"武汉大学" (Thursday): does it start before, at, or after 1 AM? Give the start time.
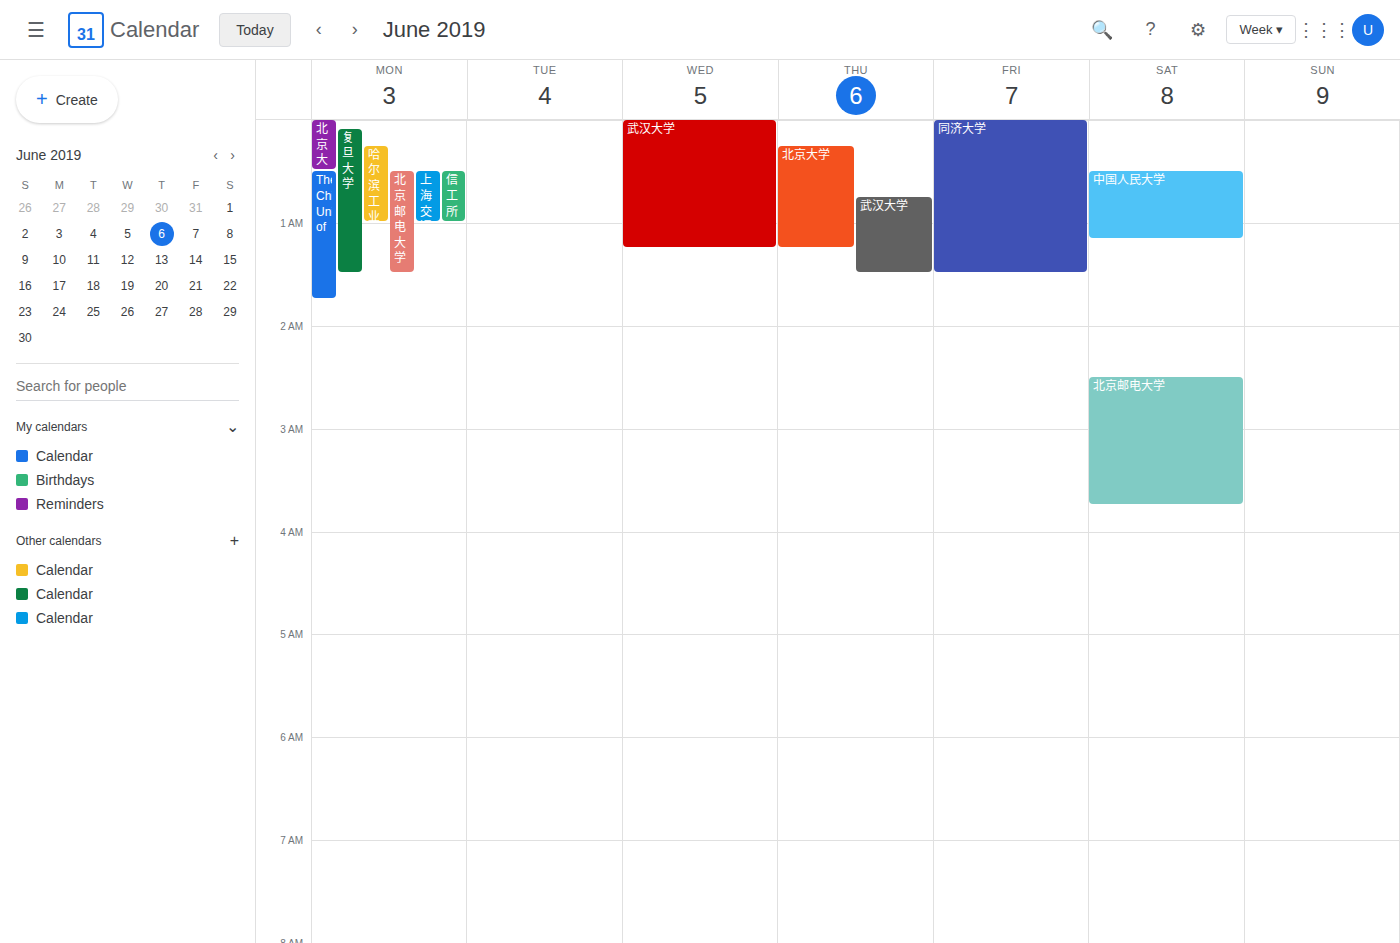
12:45 AM -- before 1 AM, 15 minutes above the 1 AM line.